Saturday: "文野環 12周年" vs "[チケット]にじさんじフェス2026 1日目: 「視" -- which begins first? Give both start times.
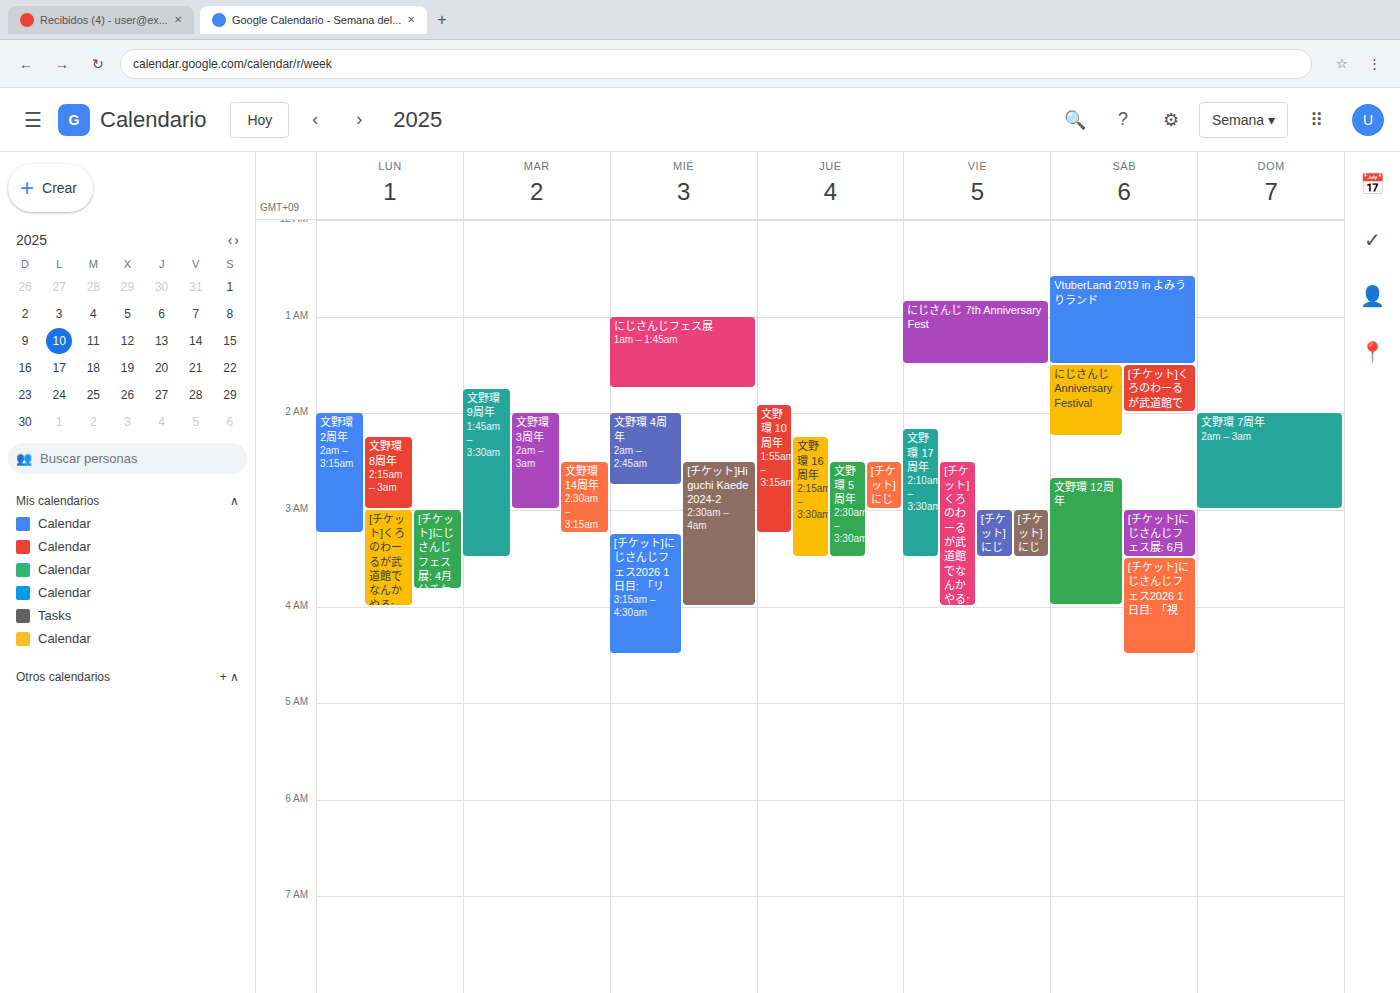
"文野環 12周年" 2:40 AM; "[チケット]にじさんじフェス2026 1日目: 「視" 3:30 AM.